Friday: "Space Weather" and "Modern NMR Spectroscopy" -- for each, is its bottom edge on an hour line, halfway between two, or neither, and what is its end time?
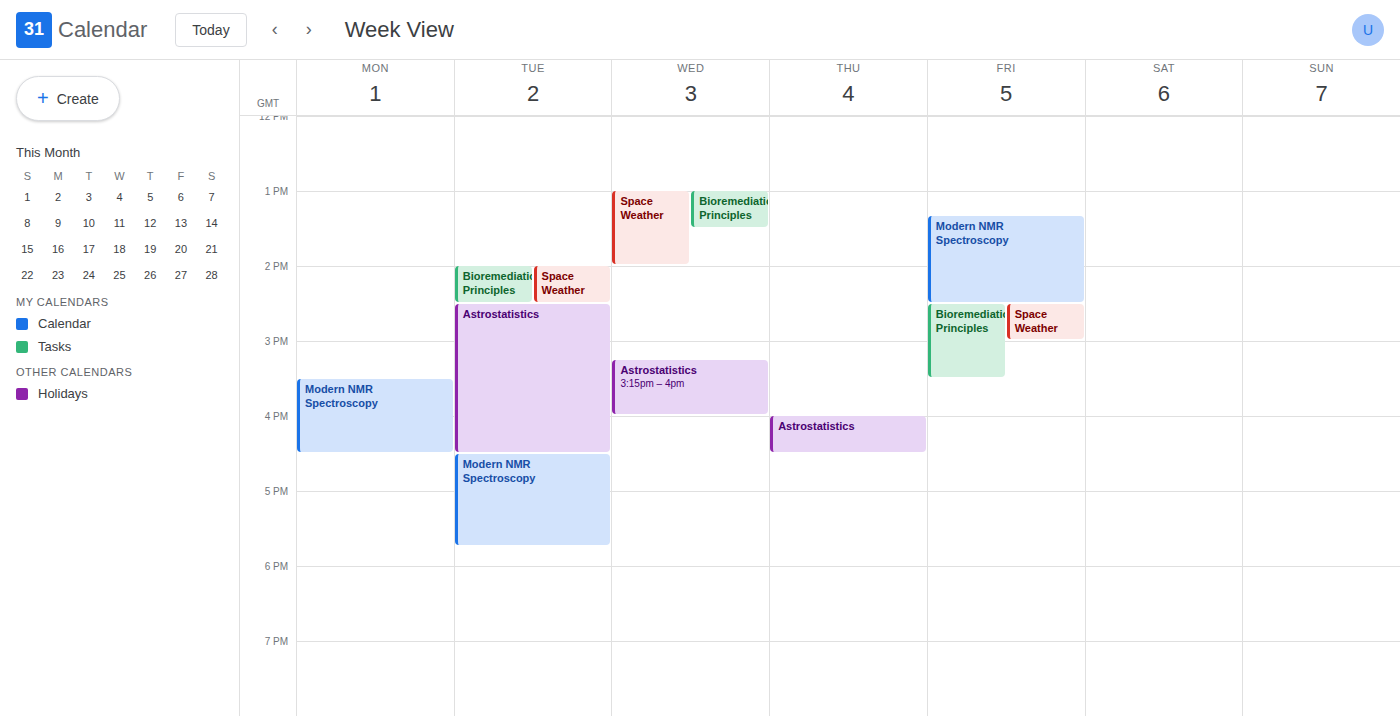
"Space Weather": 15:00, exactly on the 15:00 line. "Modern NMR Spectroscopy": 14:30, halfway between the 14:00 and 15:00 lines.